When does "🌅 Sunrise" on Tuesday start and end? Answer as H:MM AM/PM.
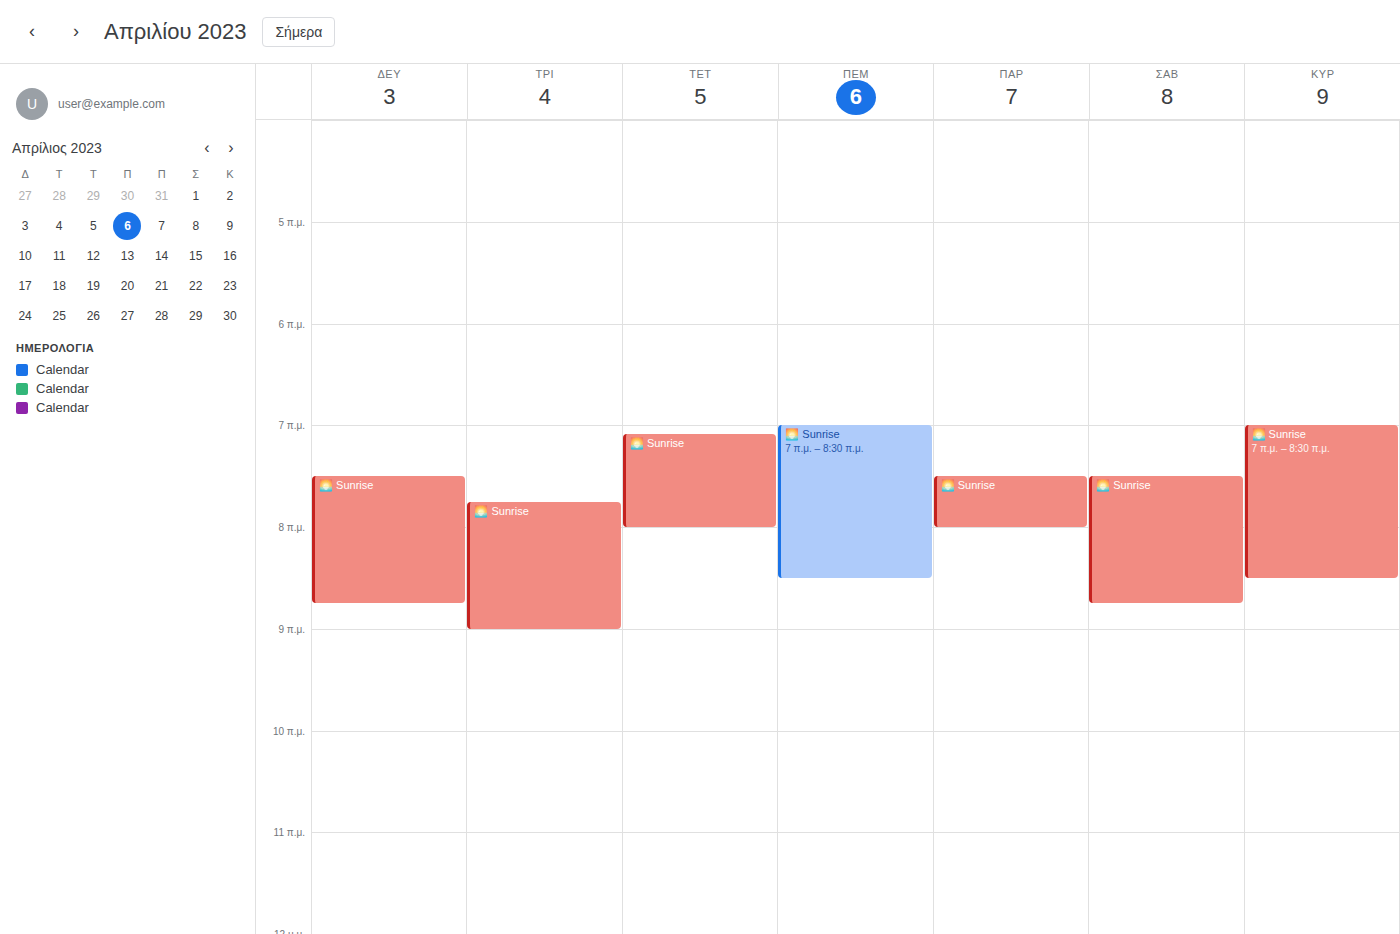
7:45 AM to 9:00 AM